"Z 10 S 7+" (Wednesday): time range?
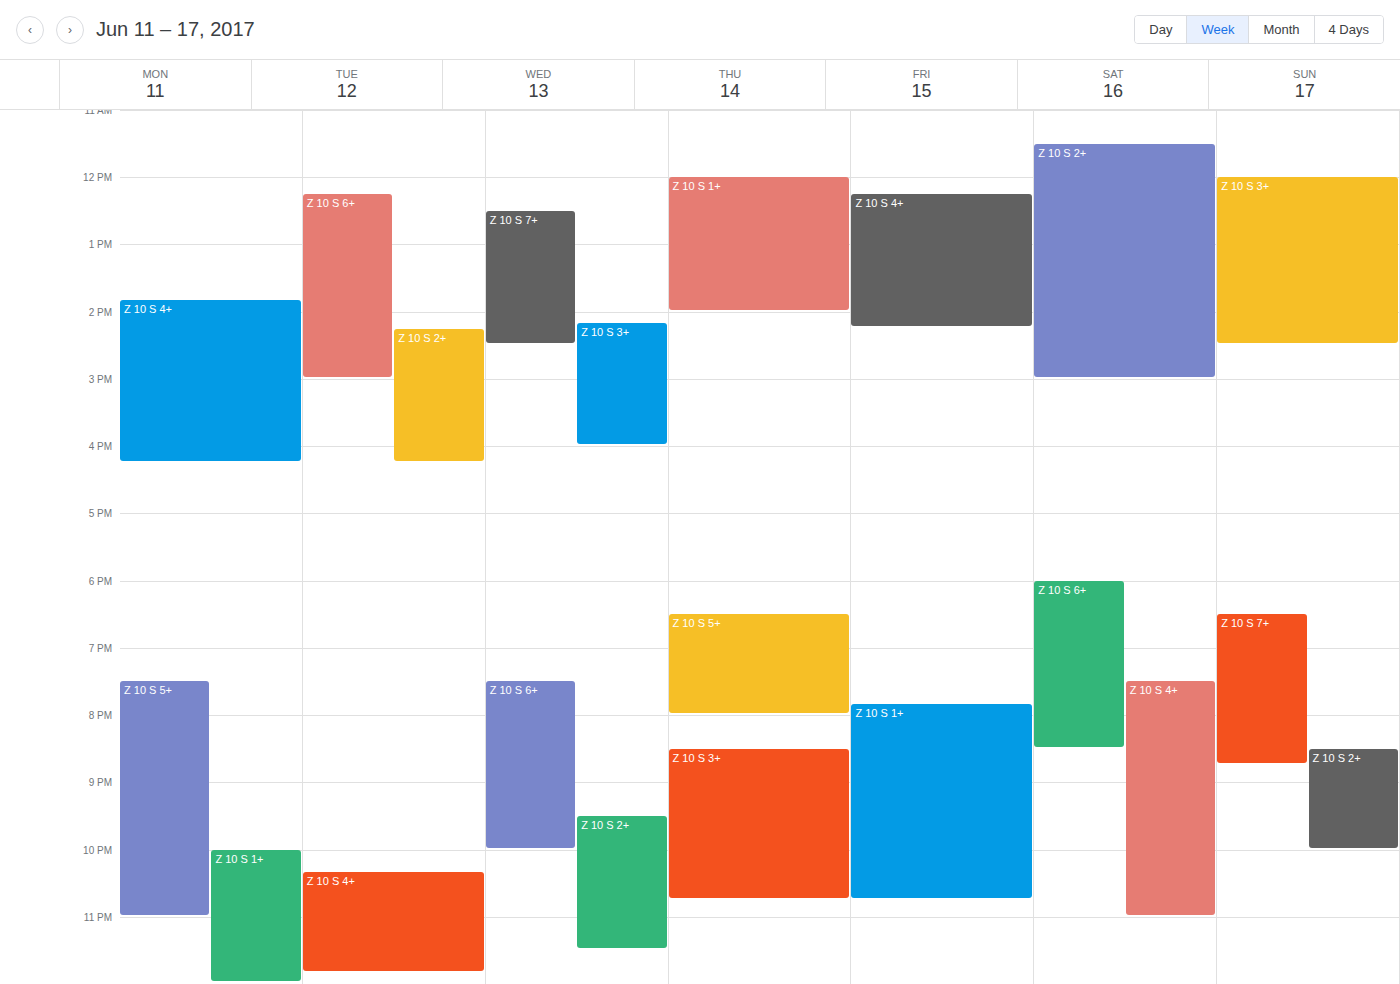
12:30 PM to 2:30 PM